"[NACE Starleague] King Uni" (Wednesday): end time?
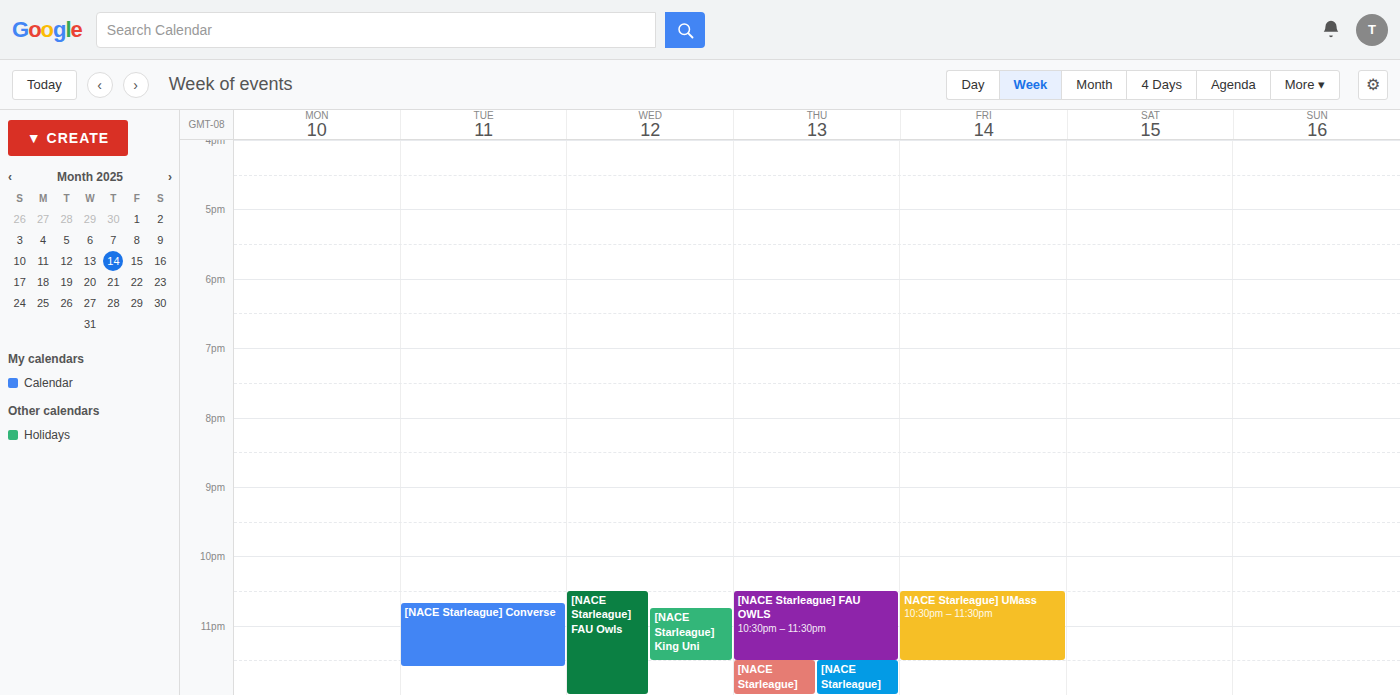
11:30 PM